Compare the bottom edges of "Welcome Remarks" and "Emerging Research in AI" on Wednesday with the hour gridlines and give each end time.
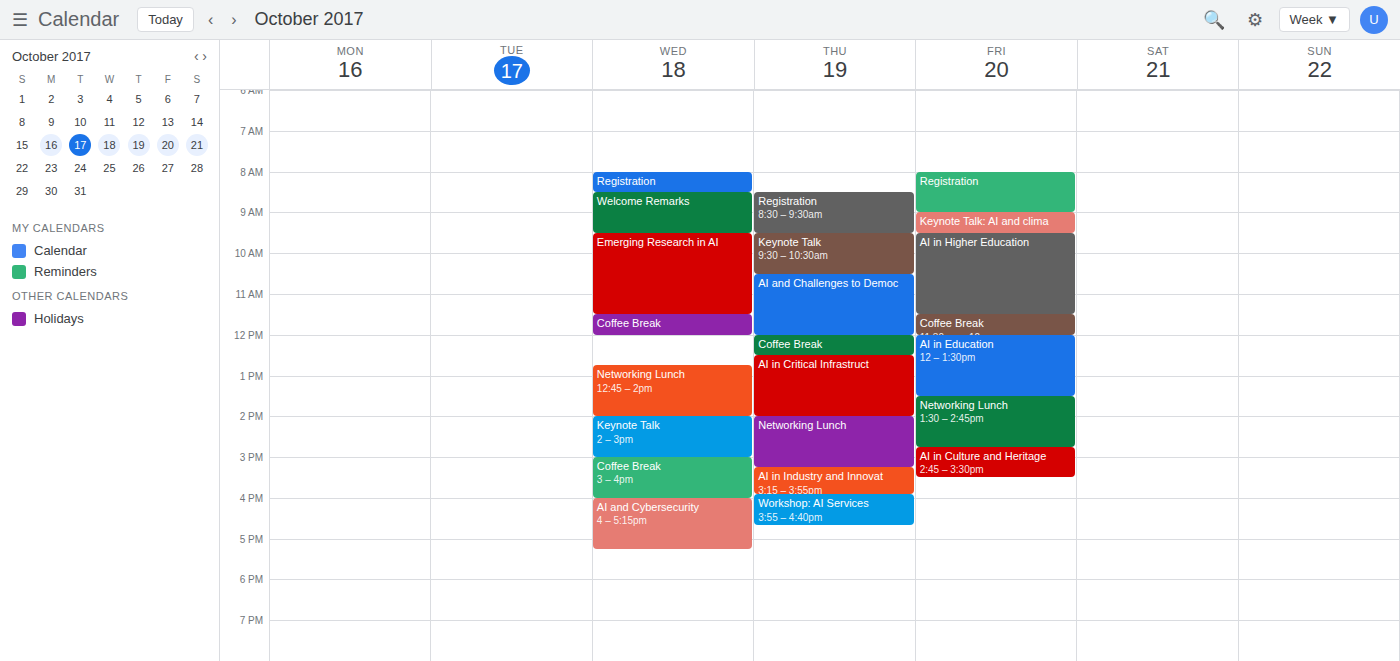
"Welcome Remarks": 9:30 AM, halfway between the 9 AM and 10 AM lines. "Emerging Research in AI": 11:30 AM, halfway between the 11 AM and 12 PM lines.